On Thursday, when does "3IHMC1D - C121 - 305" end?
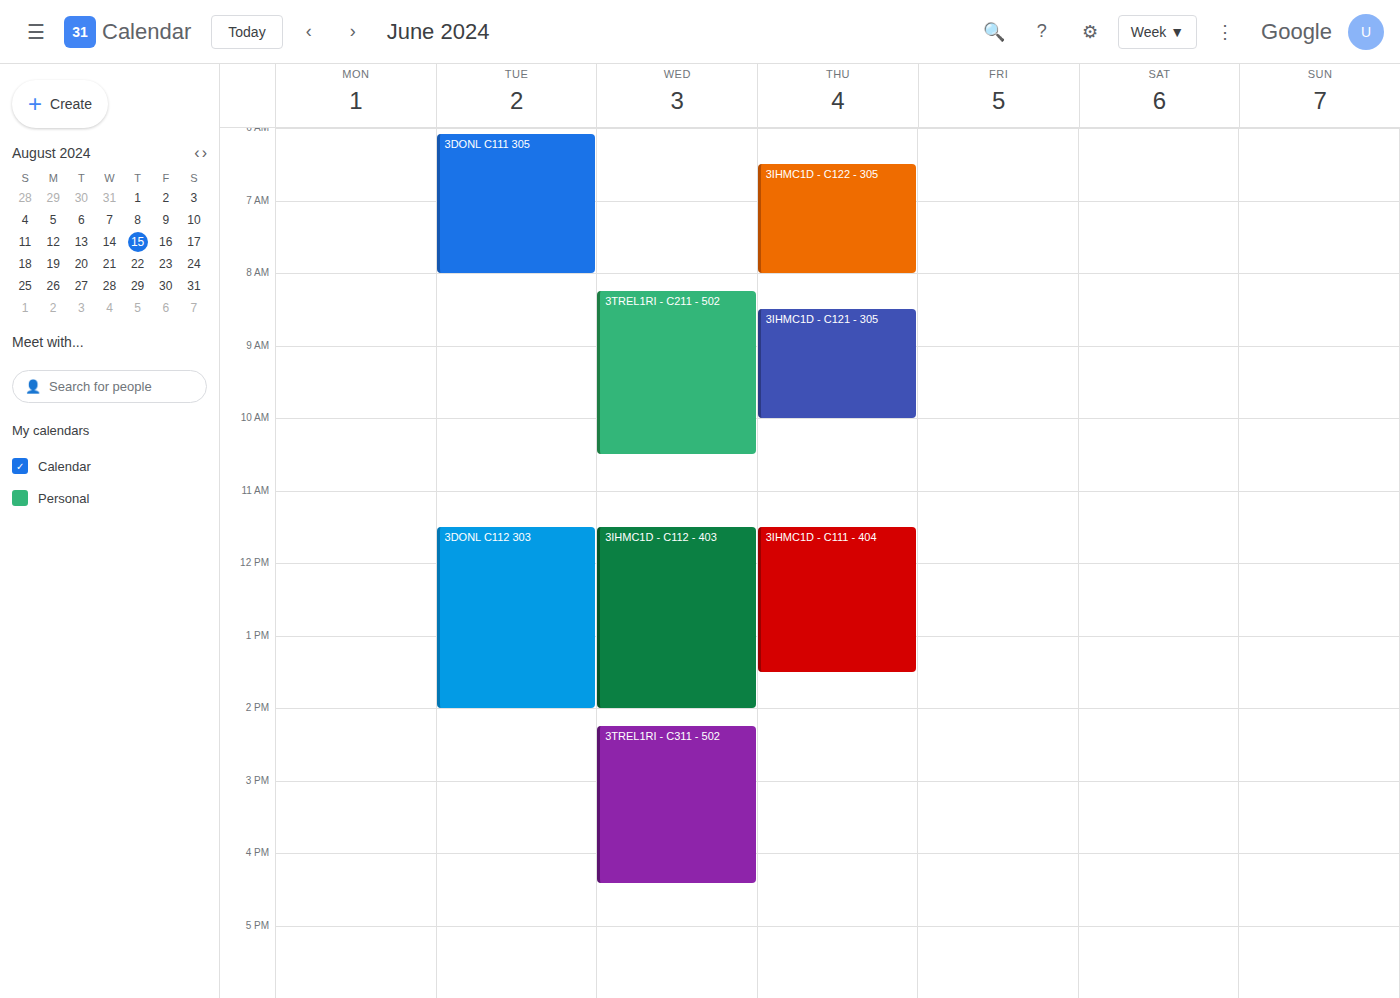
10:00 AM